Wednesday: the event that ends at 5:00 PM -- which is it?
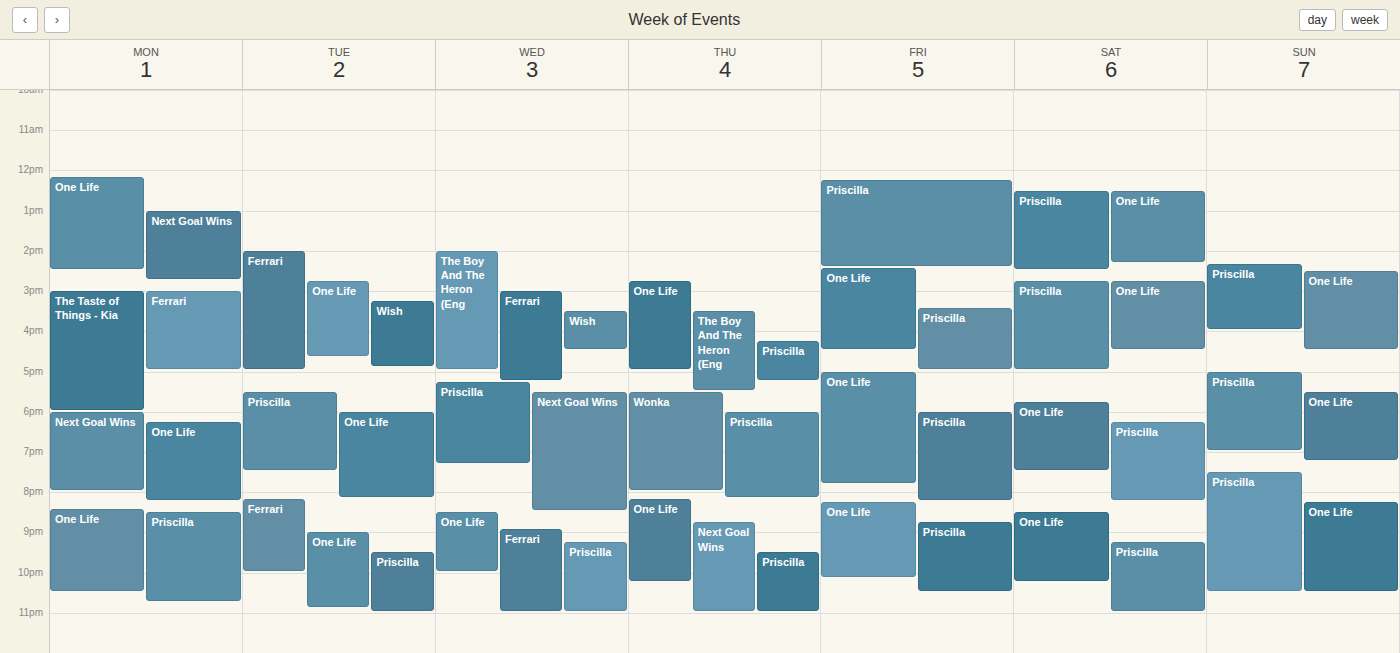
"The Boy And The Heron (Eng"